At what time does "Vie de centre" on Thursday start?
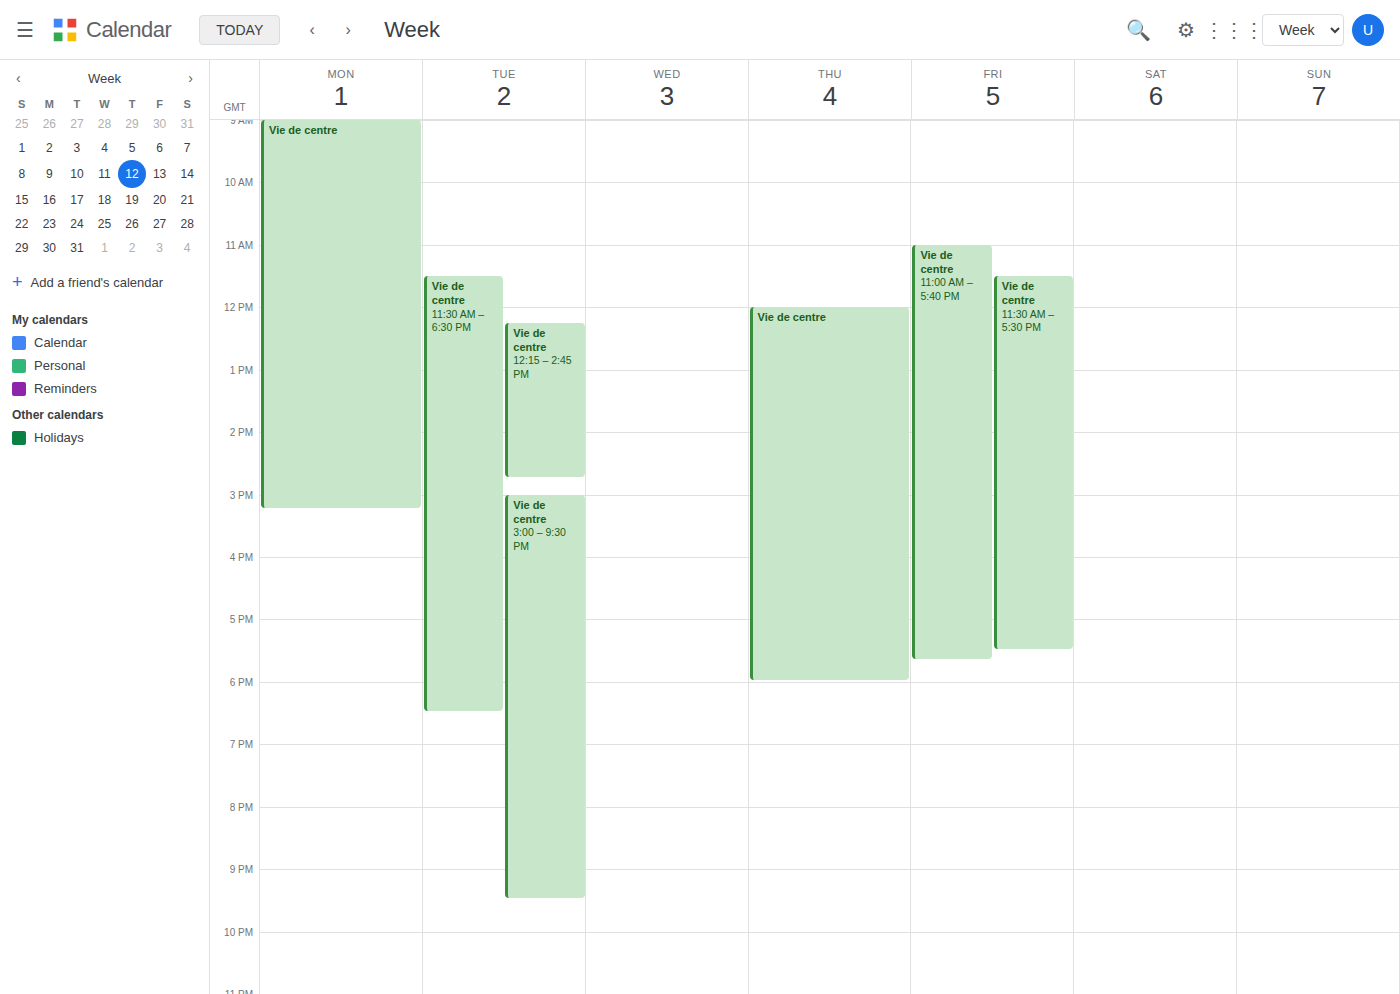
12:00 PM